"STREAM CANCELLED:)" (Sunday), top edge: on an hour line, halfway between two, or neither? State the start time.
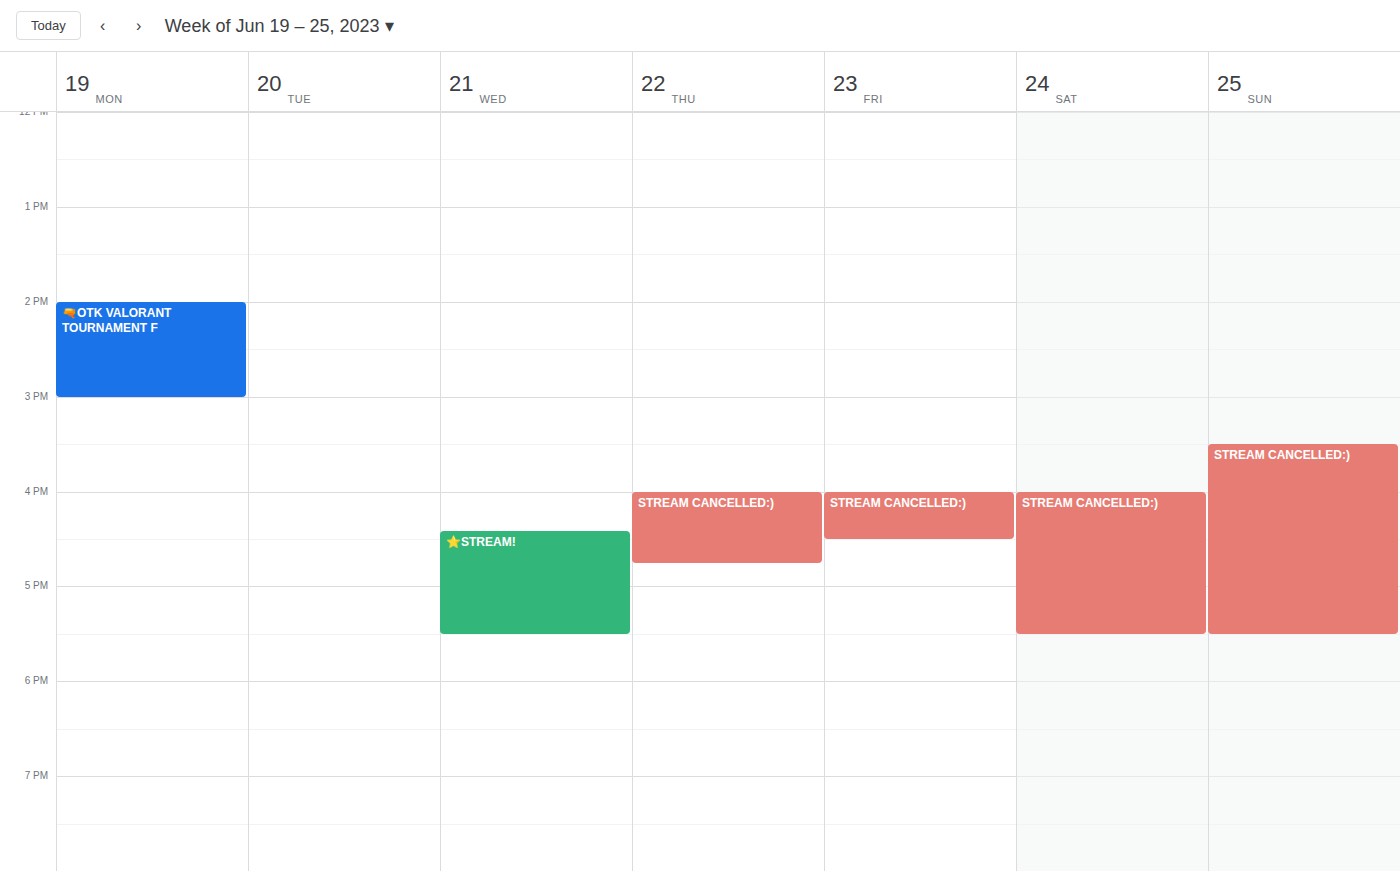
3:30 PM -- halfway between the 3 PM and 4 PM lines.